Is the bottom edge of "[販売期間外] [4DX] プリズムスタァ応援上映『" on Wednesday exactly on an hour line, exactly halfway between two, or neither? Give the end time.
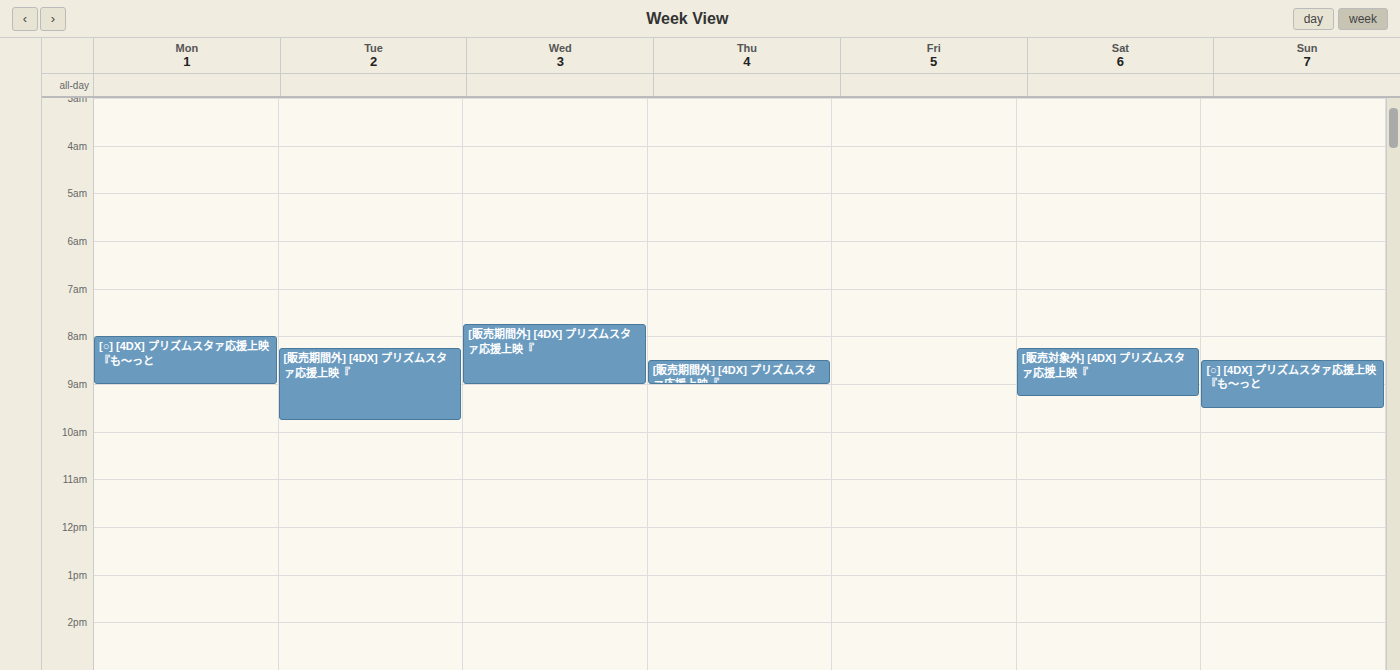
9:00 AM -- exactly on the 9 AM line.